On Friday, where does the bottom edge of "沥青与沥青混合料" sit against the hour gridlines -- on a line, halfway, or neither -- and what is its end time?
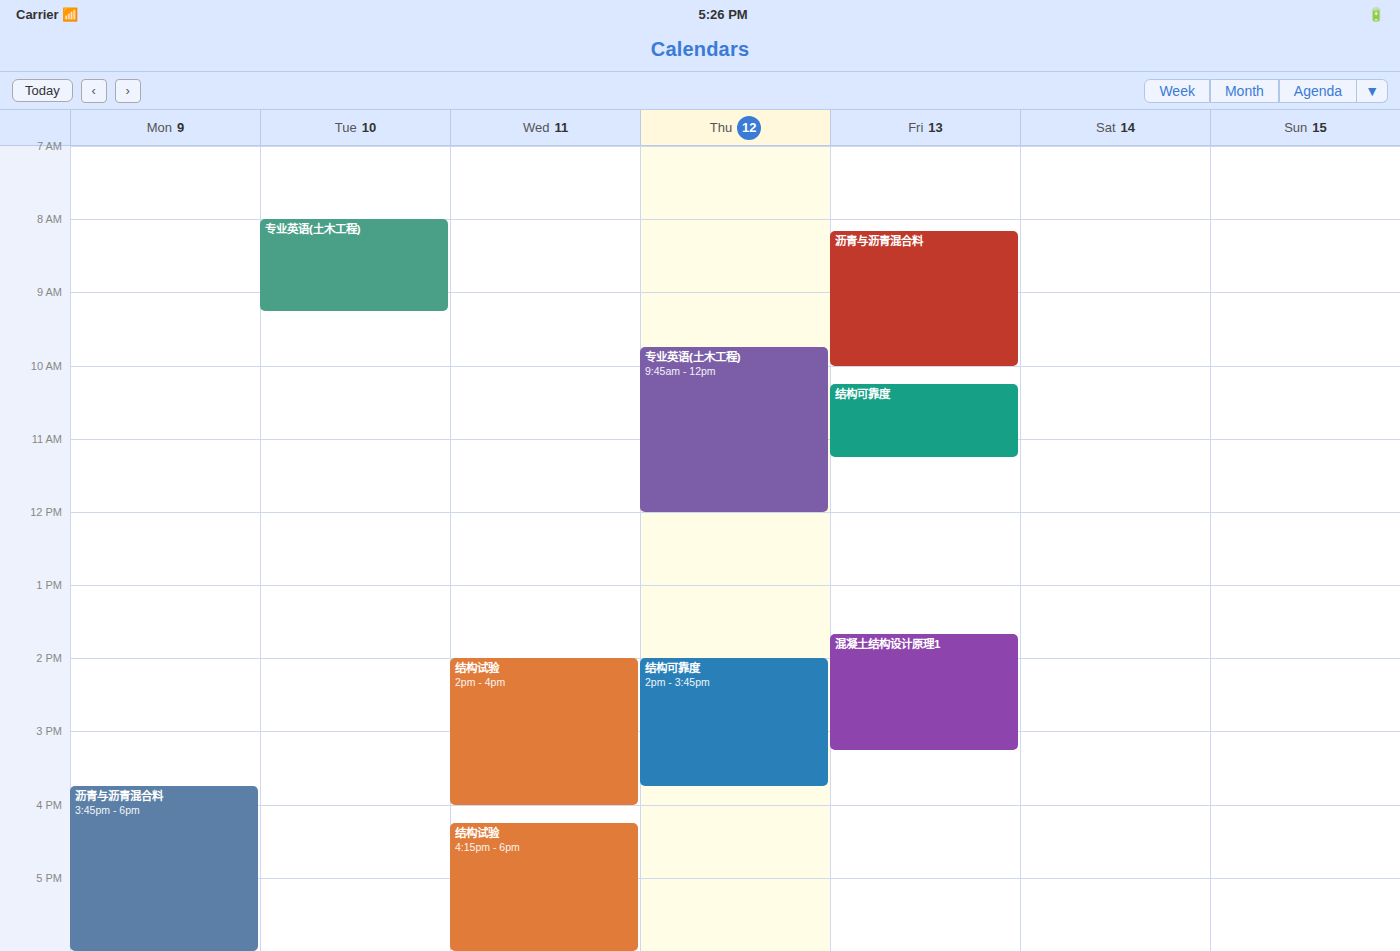
10:00 AM -- exactly on the 10 AM line.